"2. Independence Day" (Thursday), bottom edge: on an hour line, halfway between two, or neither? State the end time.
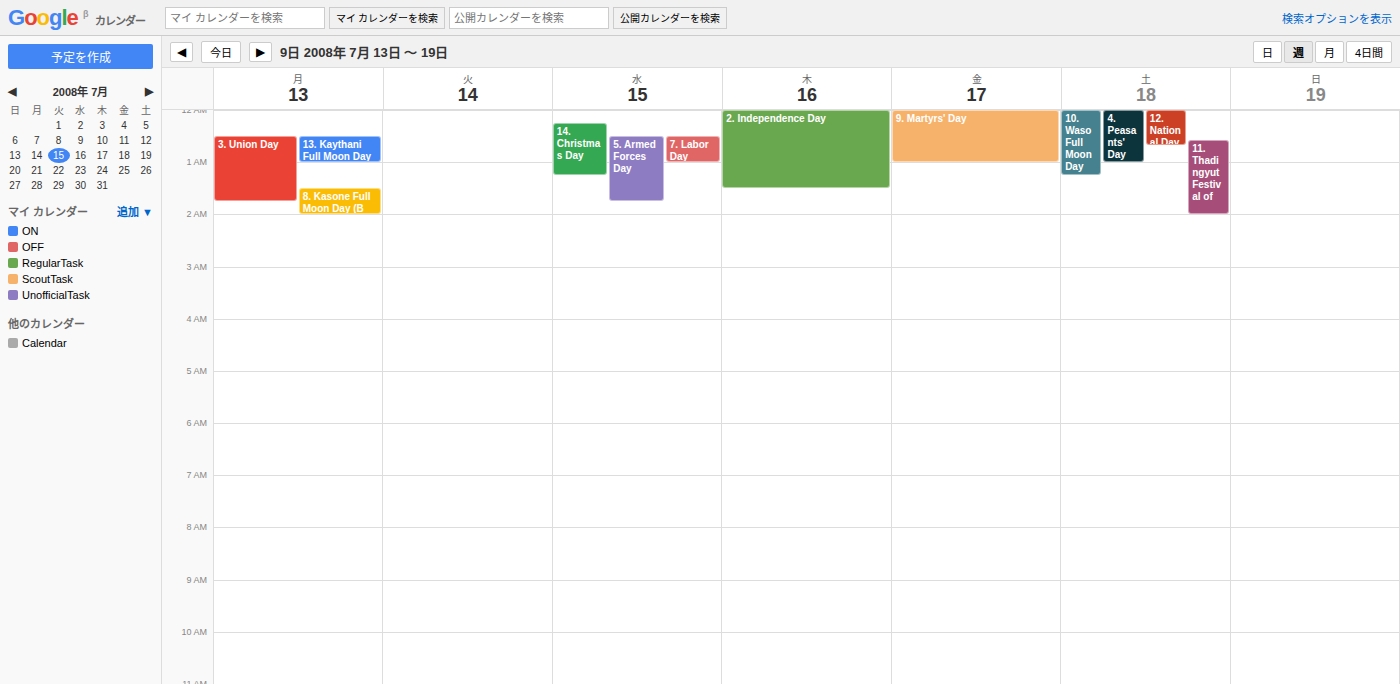
1:30 AM -- halfway between the 1 AM and 2 AM lines.